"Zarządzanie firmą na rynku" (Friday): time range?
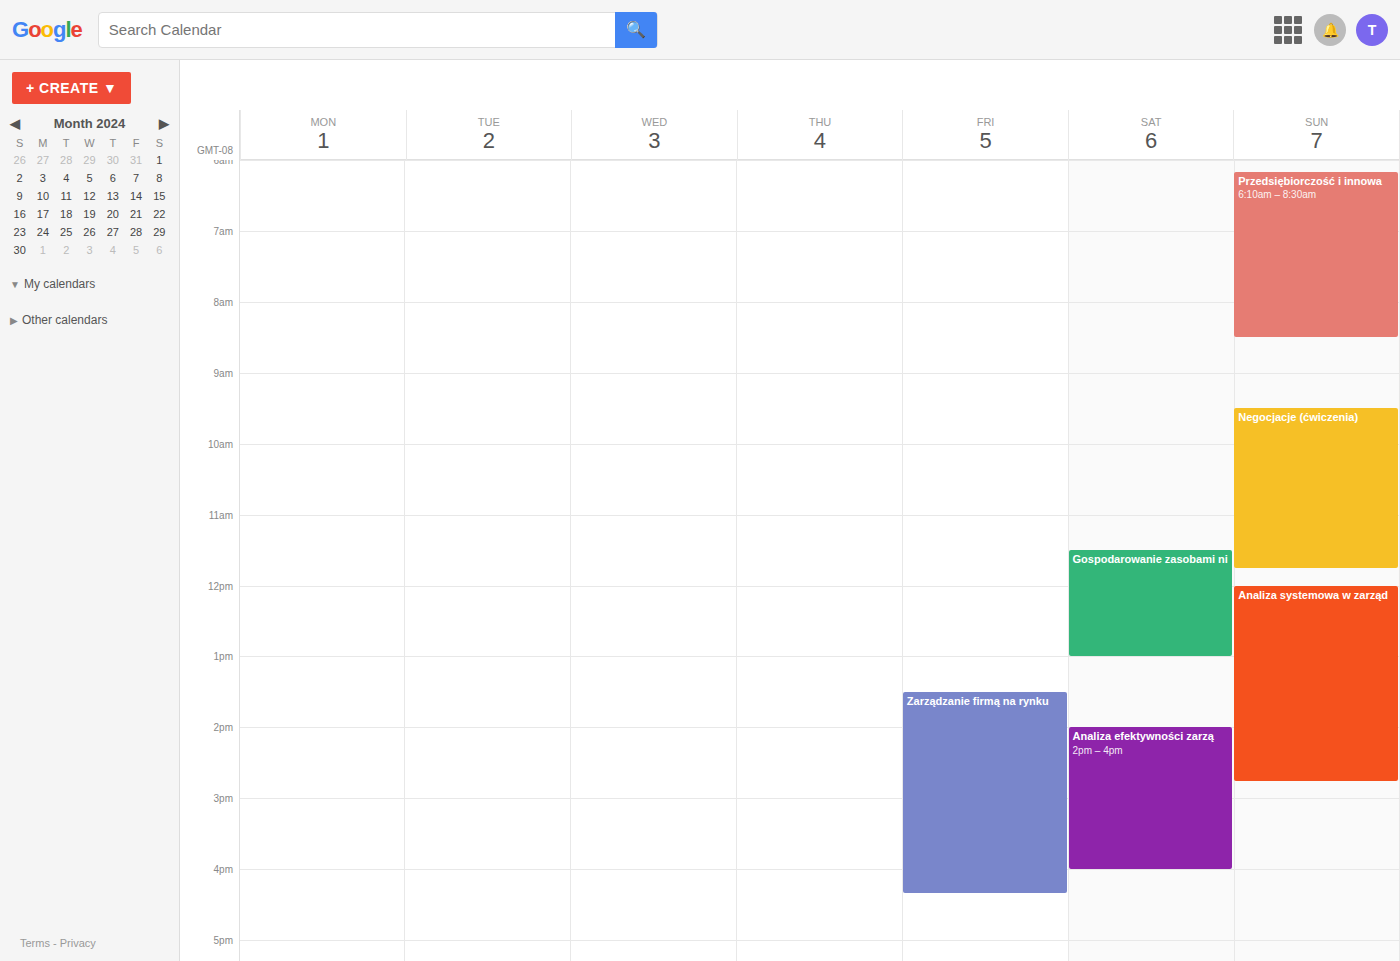
1:30 PM to 4:20 PM